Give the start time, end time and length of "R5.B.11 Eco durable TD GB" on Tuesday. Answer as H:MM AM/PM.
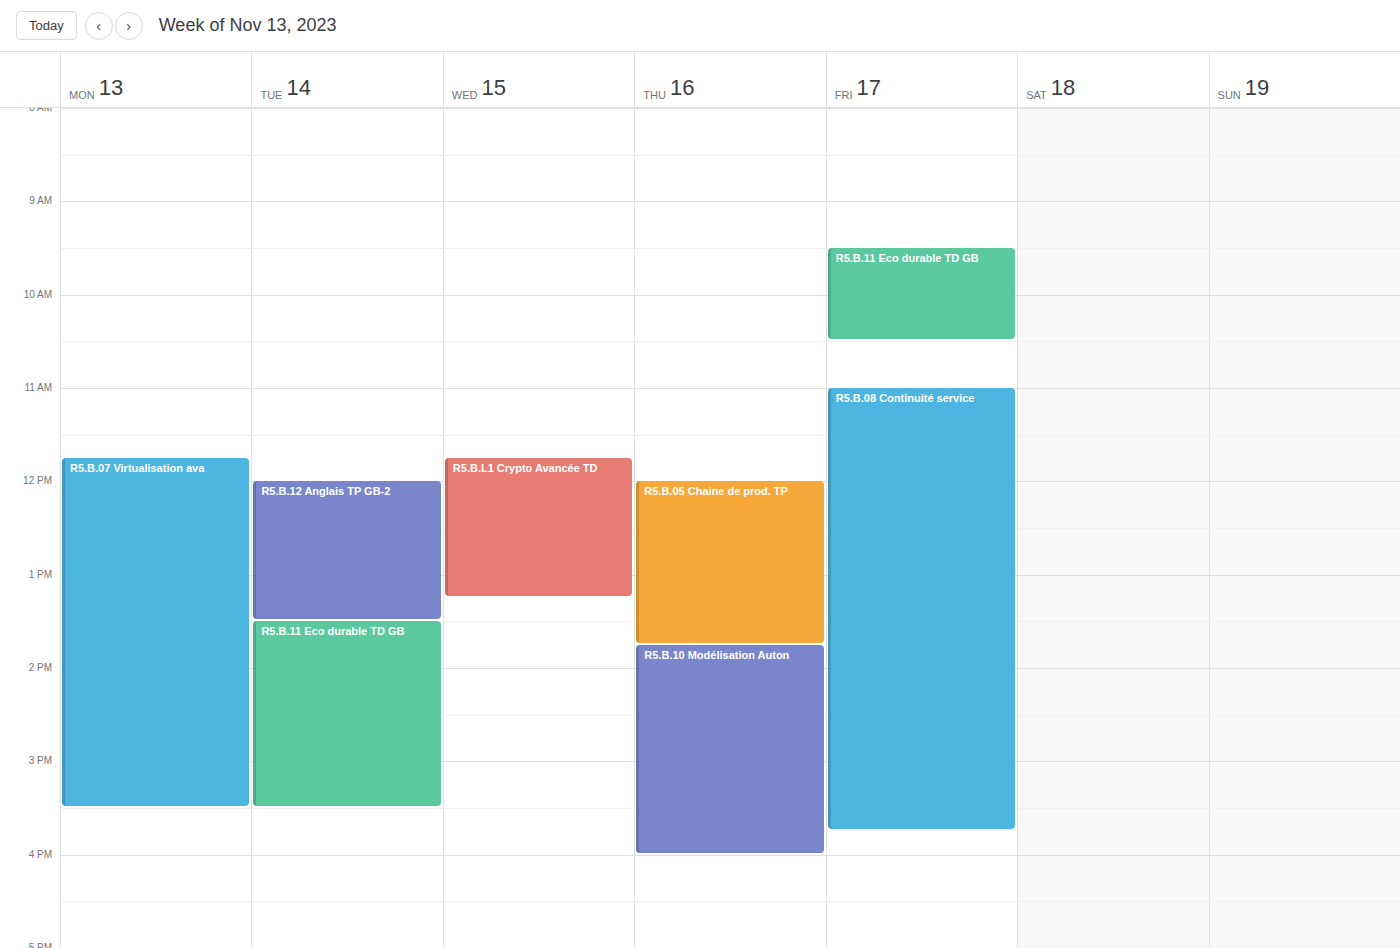
1:30 PM to 3:30 PM, 2 hours